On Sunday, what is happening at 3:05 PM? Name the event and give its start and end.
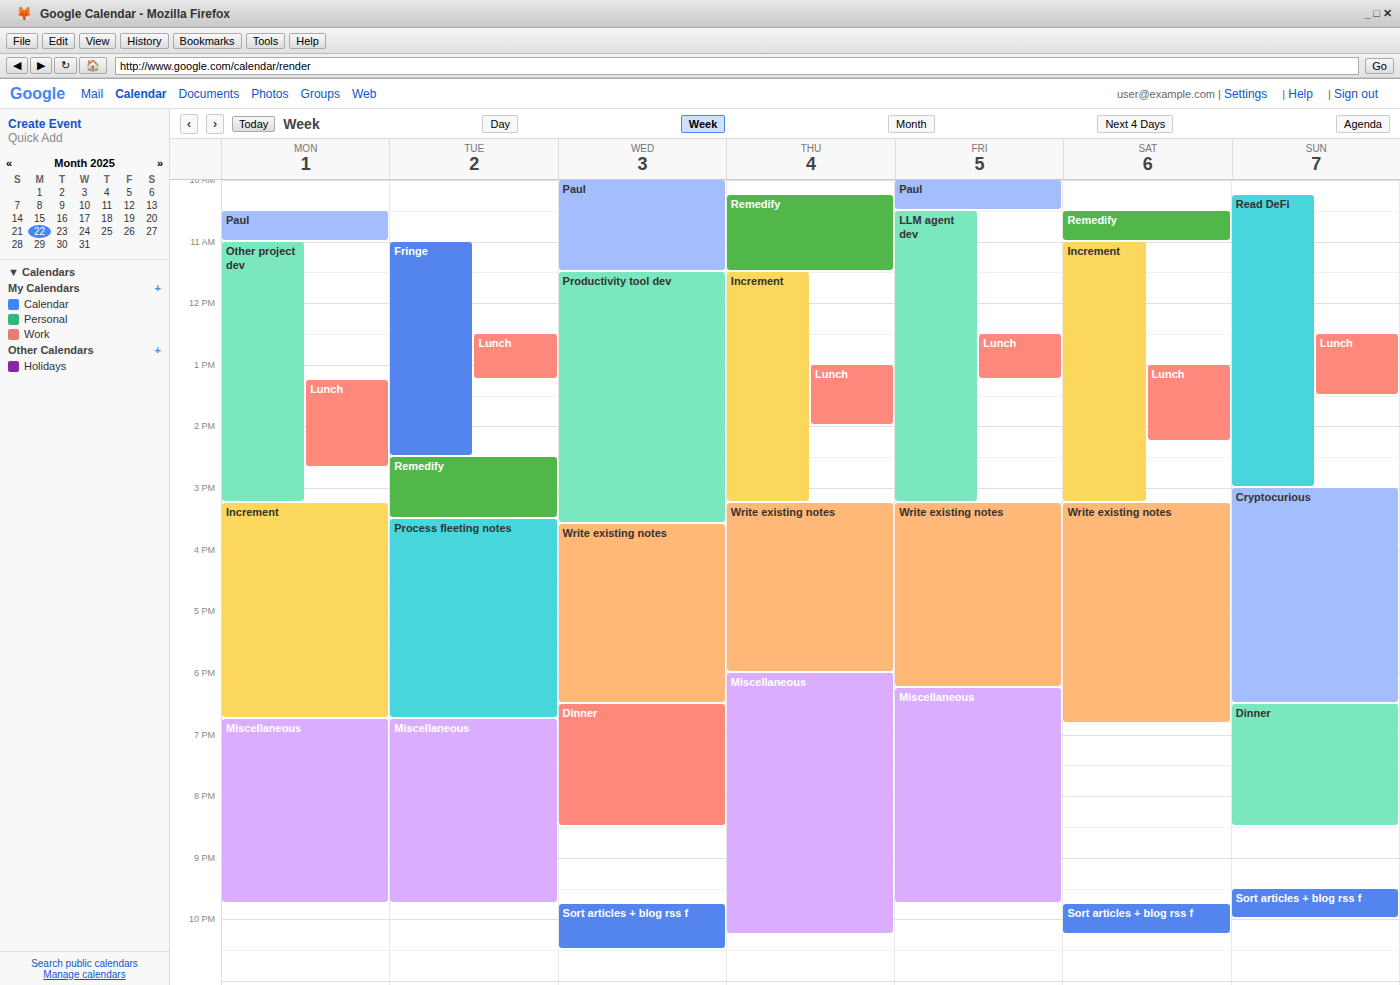
"Cryptocurious", 3:00 PM to 6:30 PM